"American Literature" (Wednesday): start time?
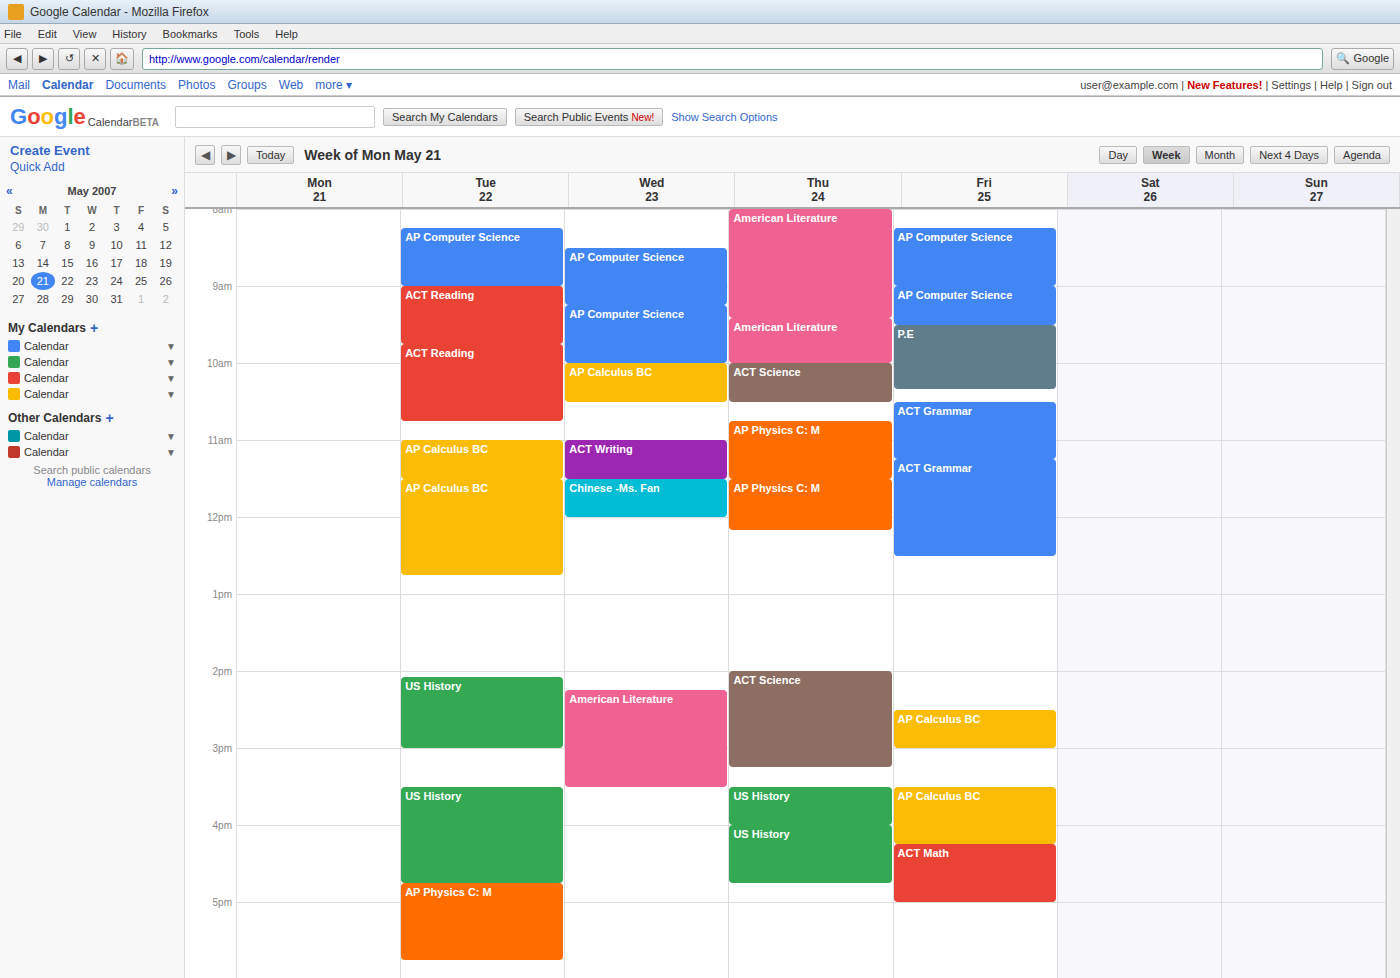
2:15 PM